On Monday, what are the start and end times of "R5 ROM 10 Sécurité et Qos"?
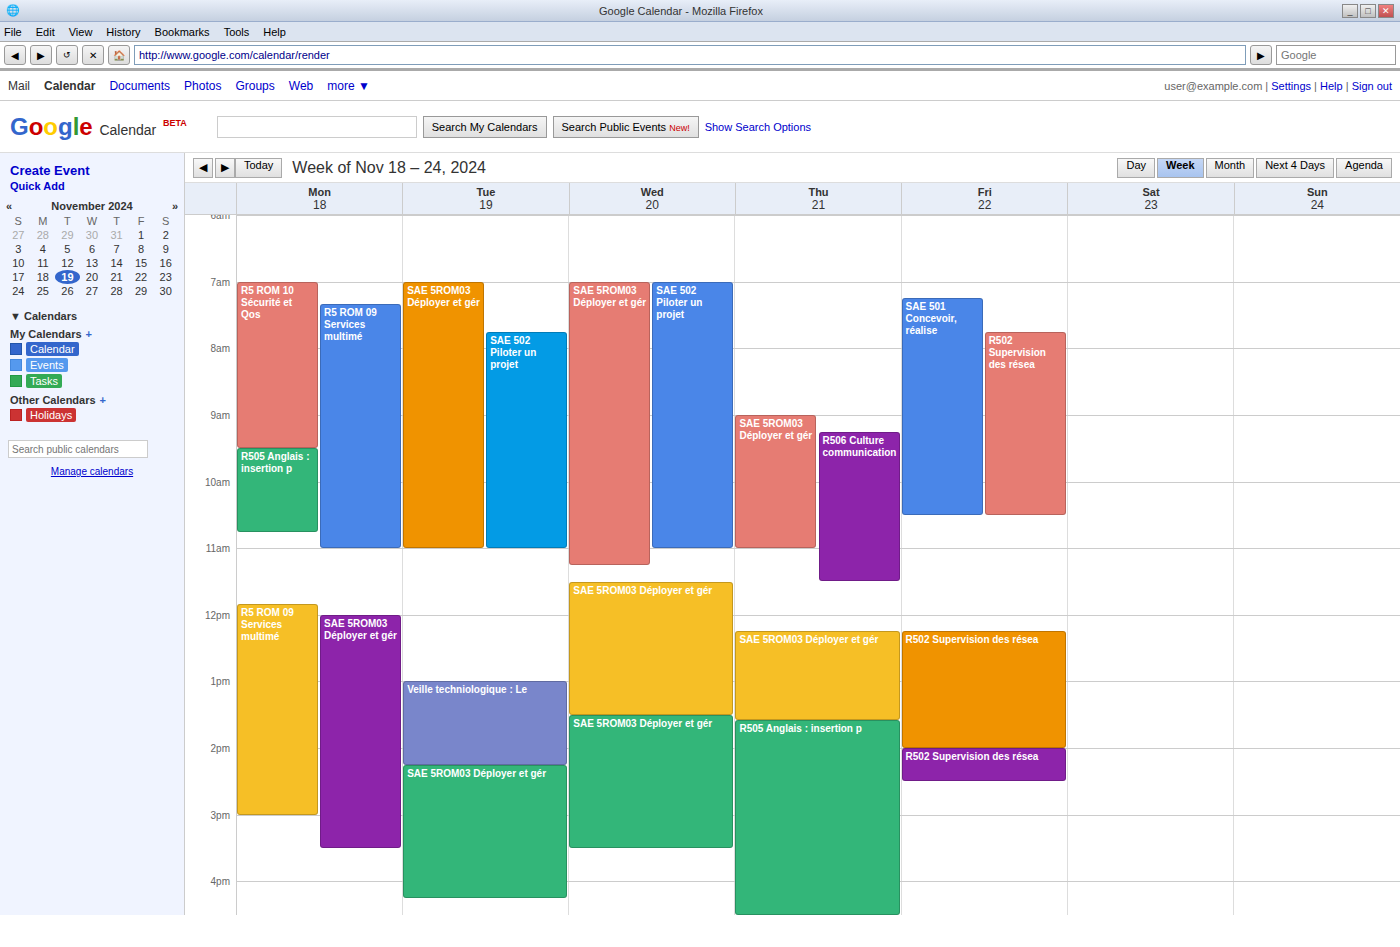
7:00 AM to 9:30 AM